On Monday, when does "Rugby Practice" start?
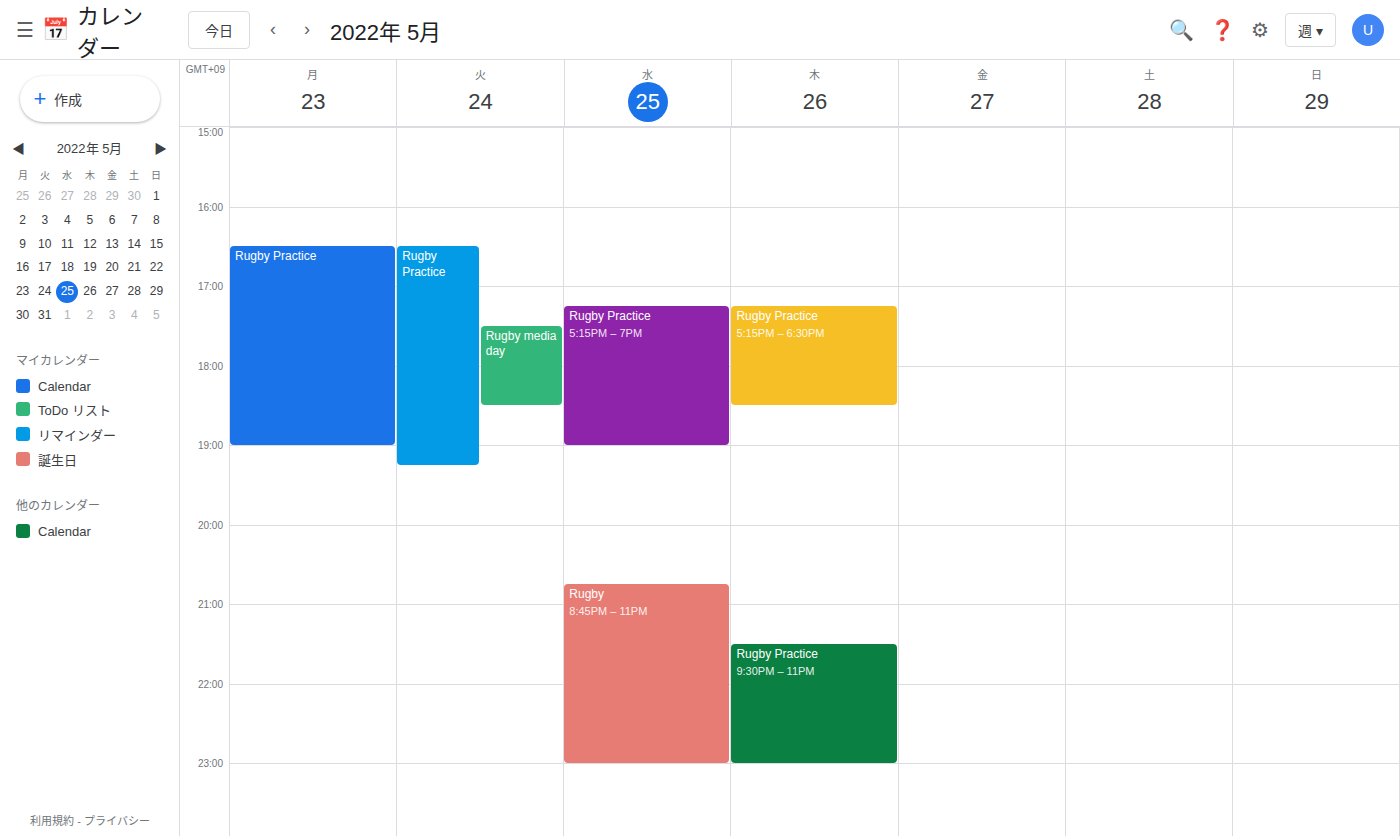
4:30 PM